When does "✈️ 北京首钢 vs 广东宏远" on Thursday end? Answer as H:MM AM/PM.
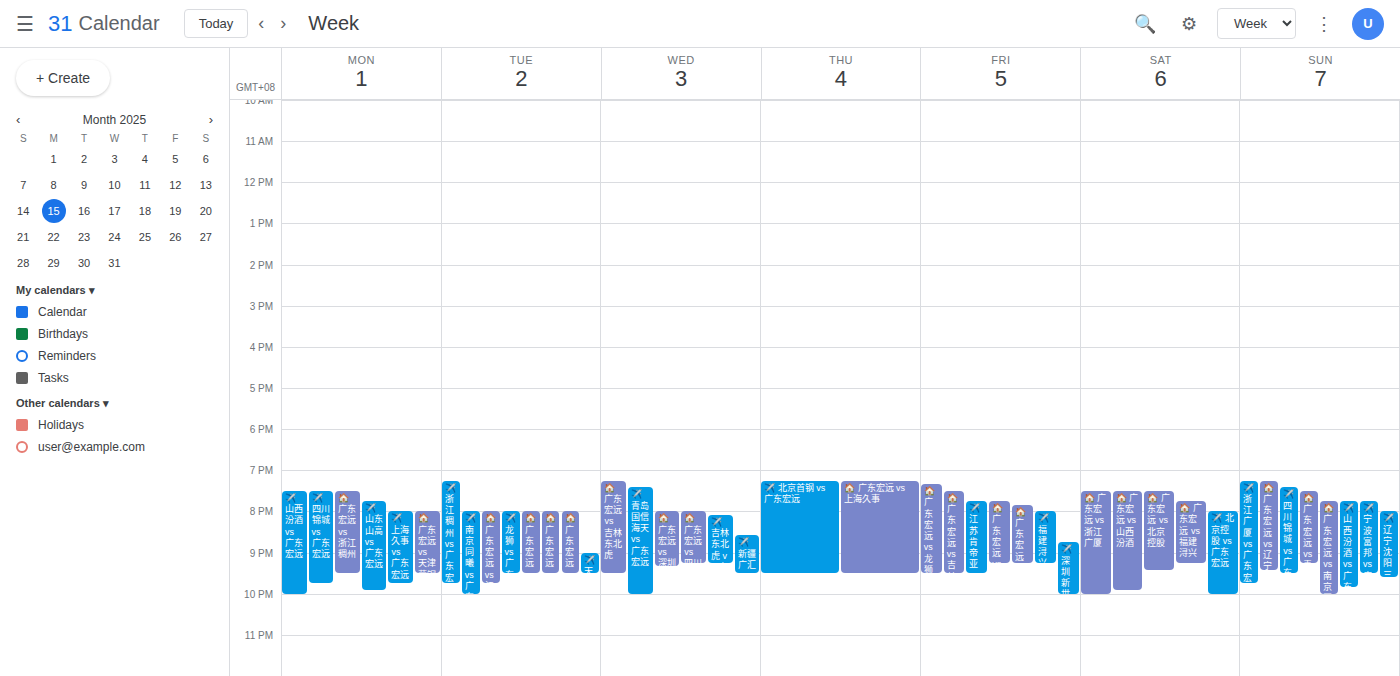
9:30 PM